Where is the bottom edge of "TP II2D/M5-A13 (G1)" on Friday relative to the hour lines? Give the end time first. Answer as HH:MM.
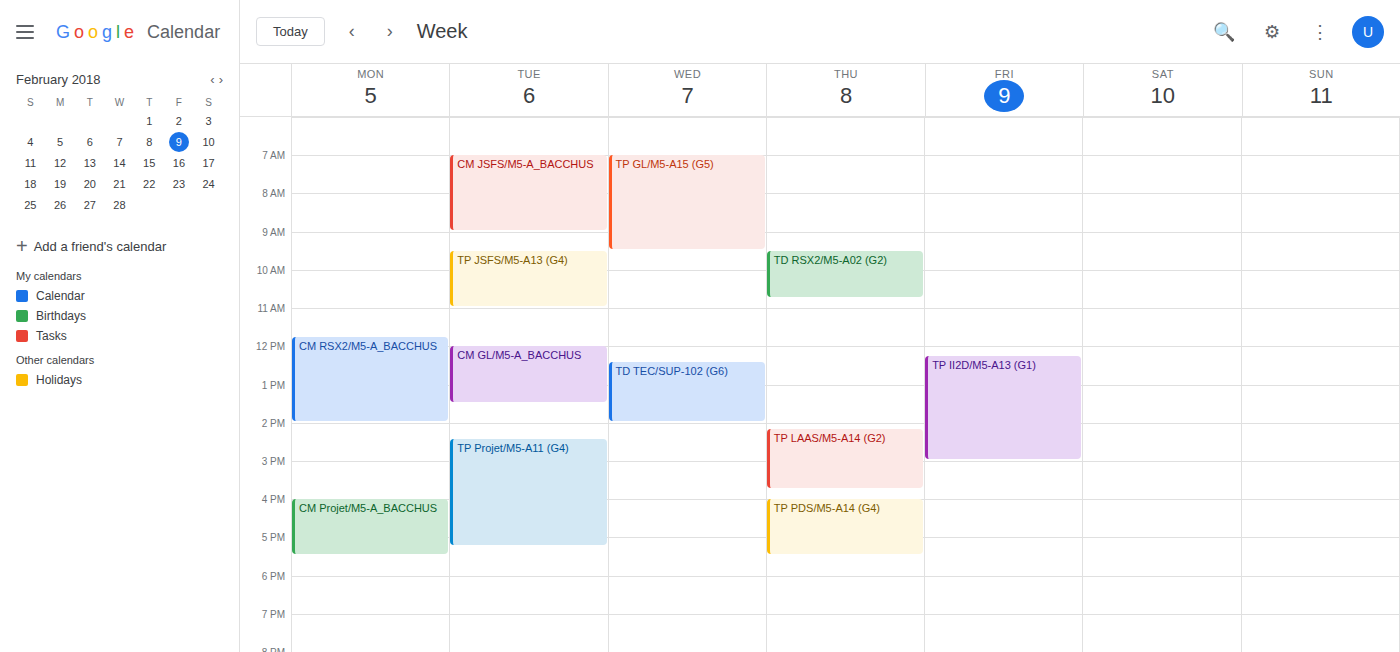
15:00 -- exactly on the 15:00 line.